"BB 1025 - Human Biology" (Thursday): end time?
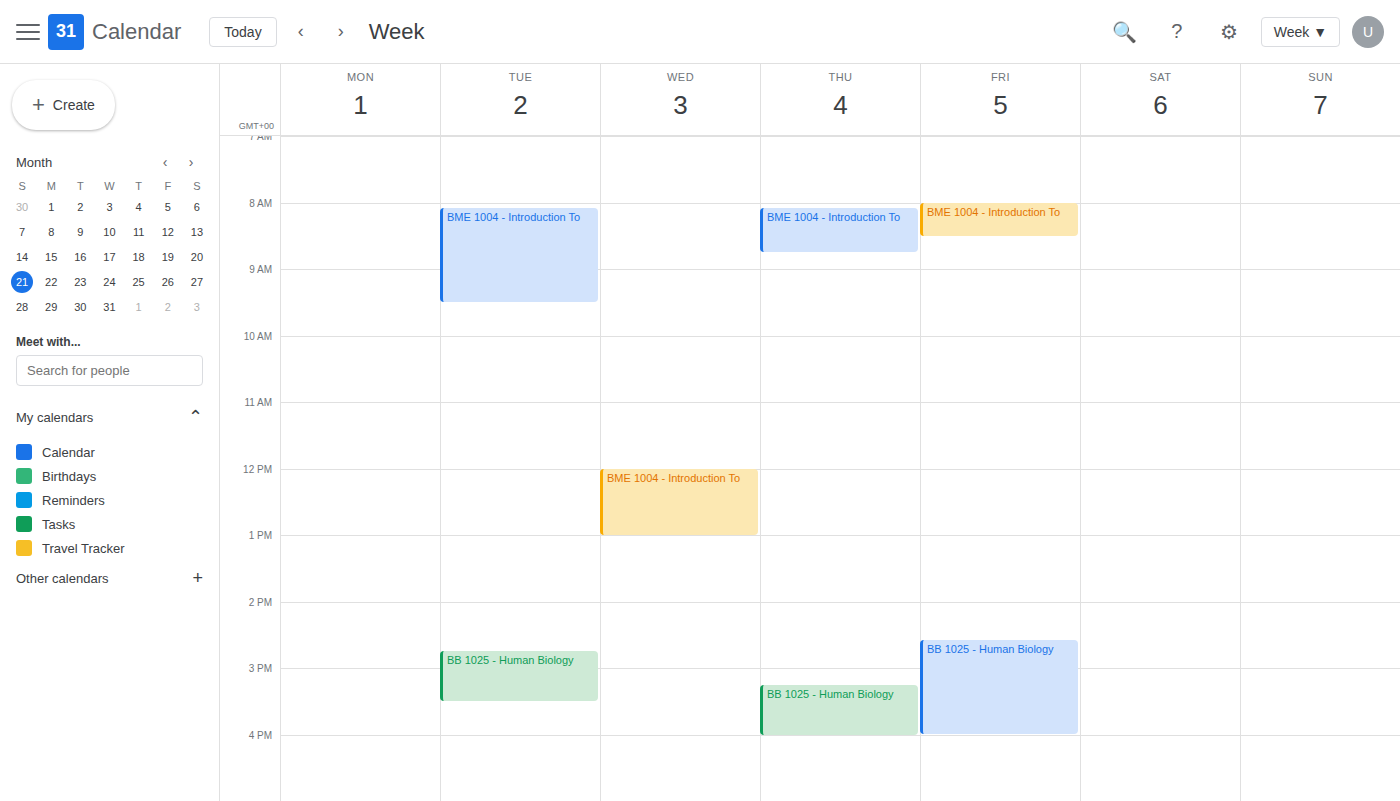
4:00 PM